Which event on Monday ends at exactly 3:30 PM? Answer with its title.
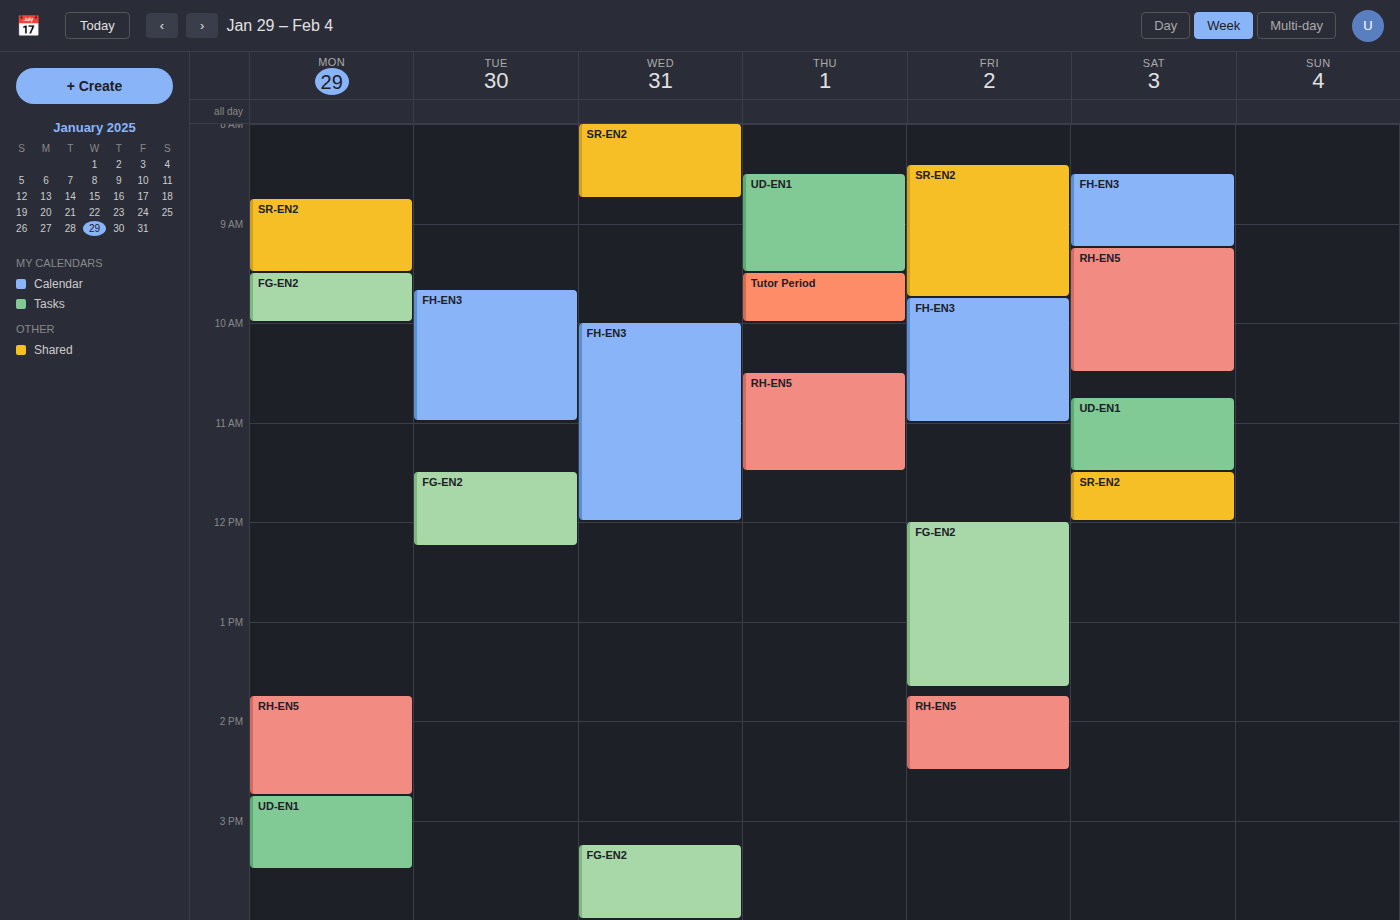
"UD-EN1"